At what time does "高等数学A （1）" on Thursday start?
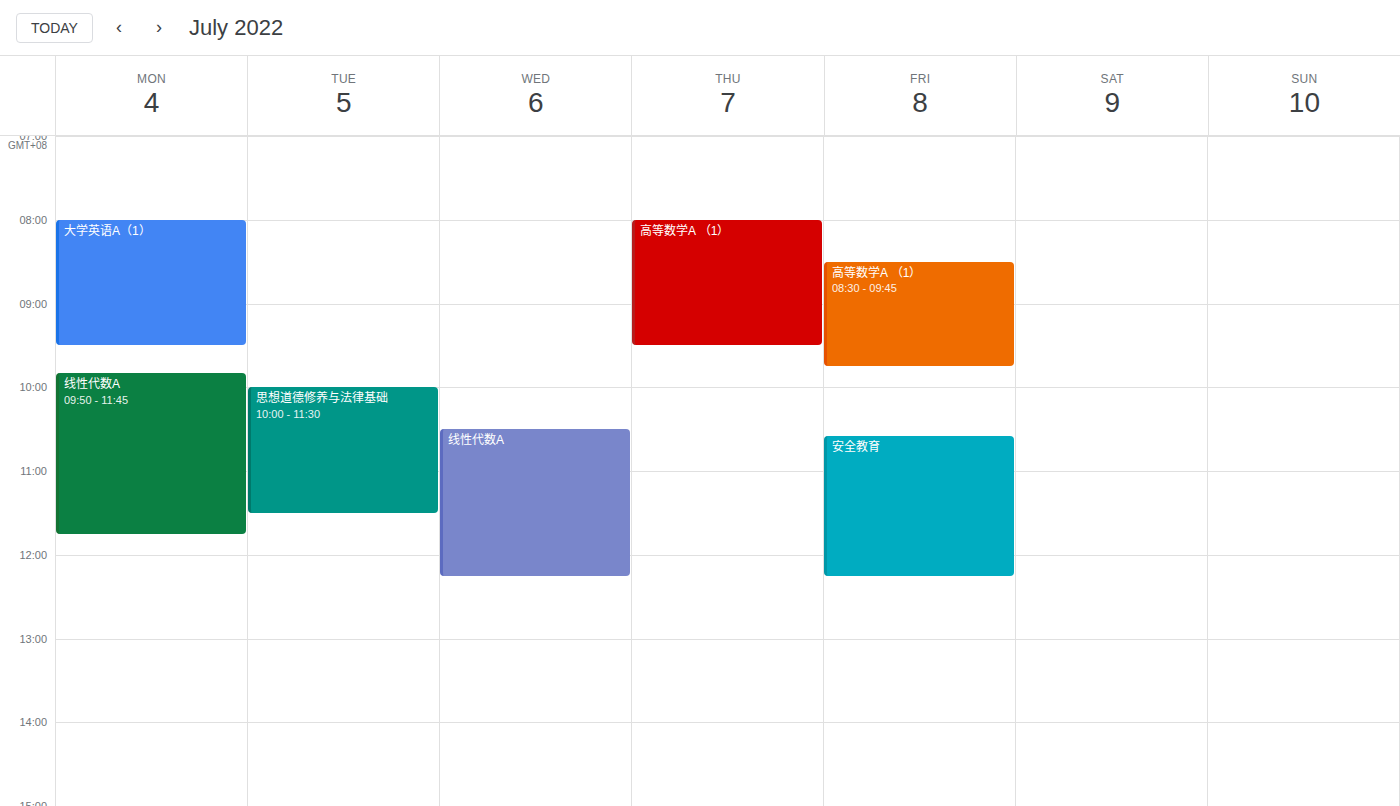
8:00 AM